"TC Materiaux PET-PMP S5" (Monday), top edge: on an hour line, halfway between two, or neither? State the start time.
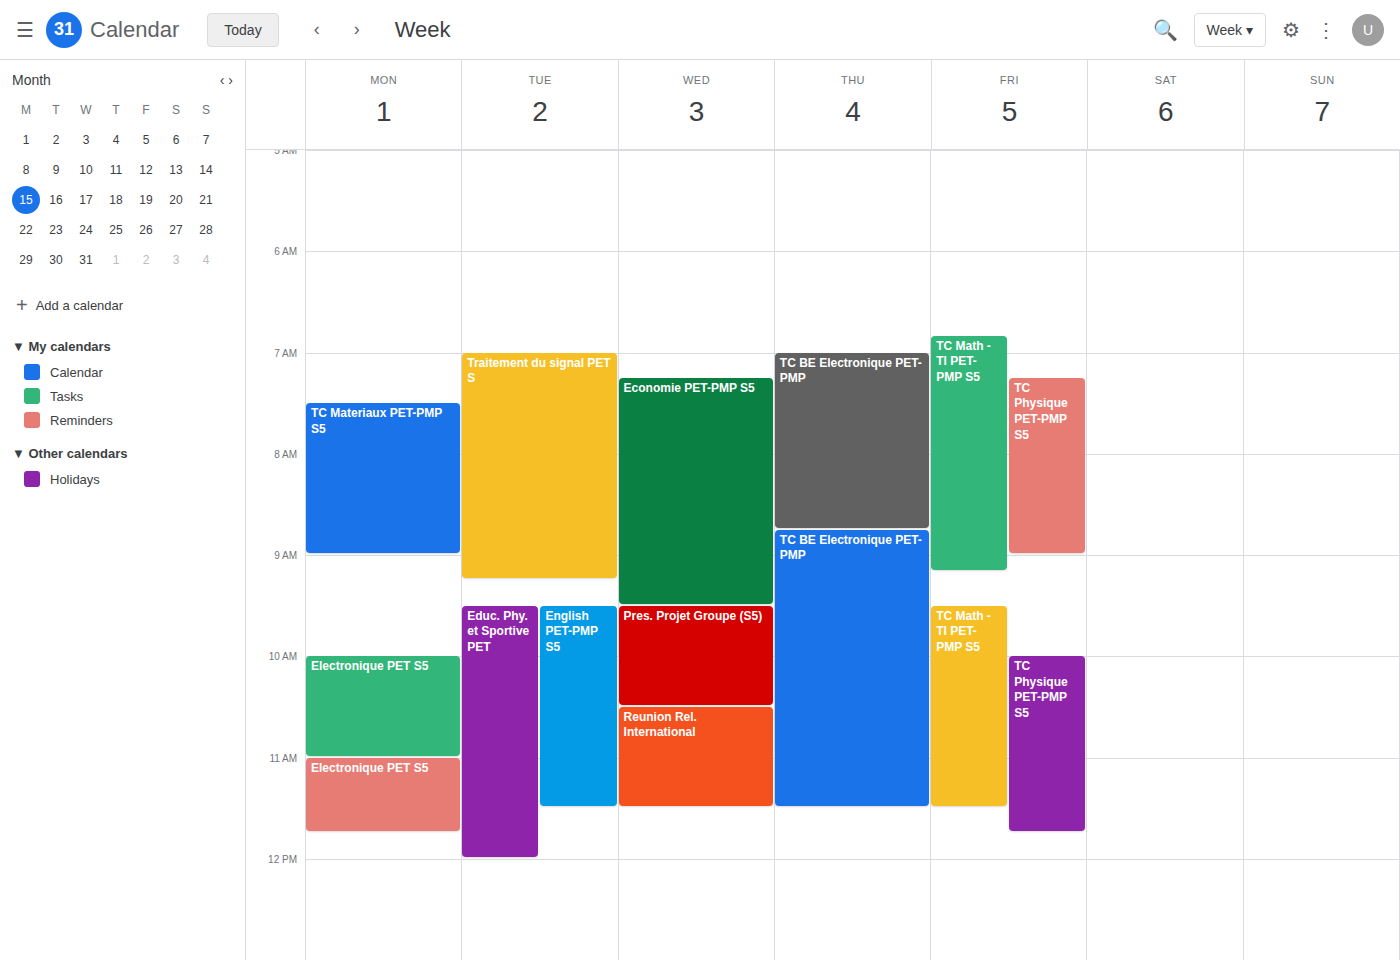
7:30 AM -- halfway between the 7 AM and 8 AM lines.